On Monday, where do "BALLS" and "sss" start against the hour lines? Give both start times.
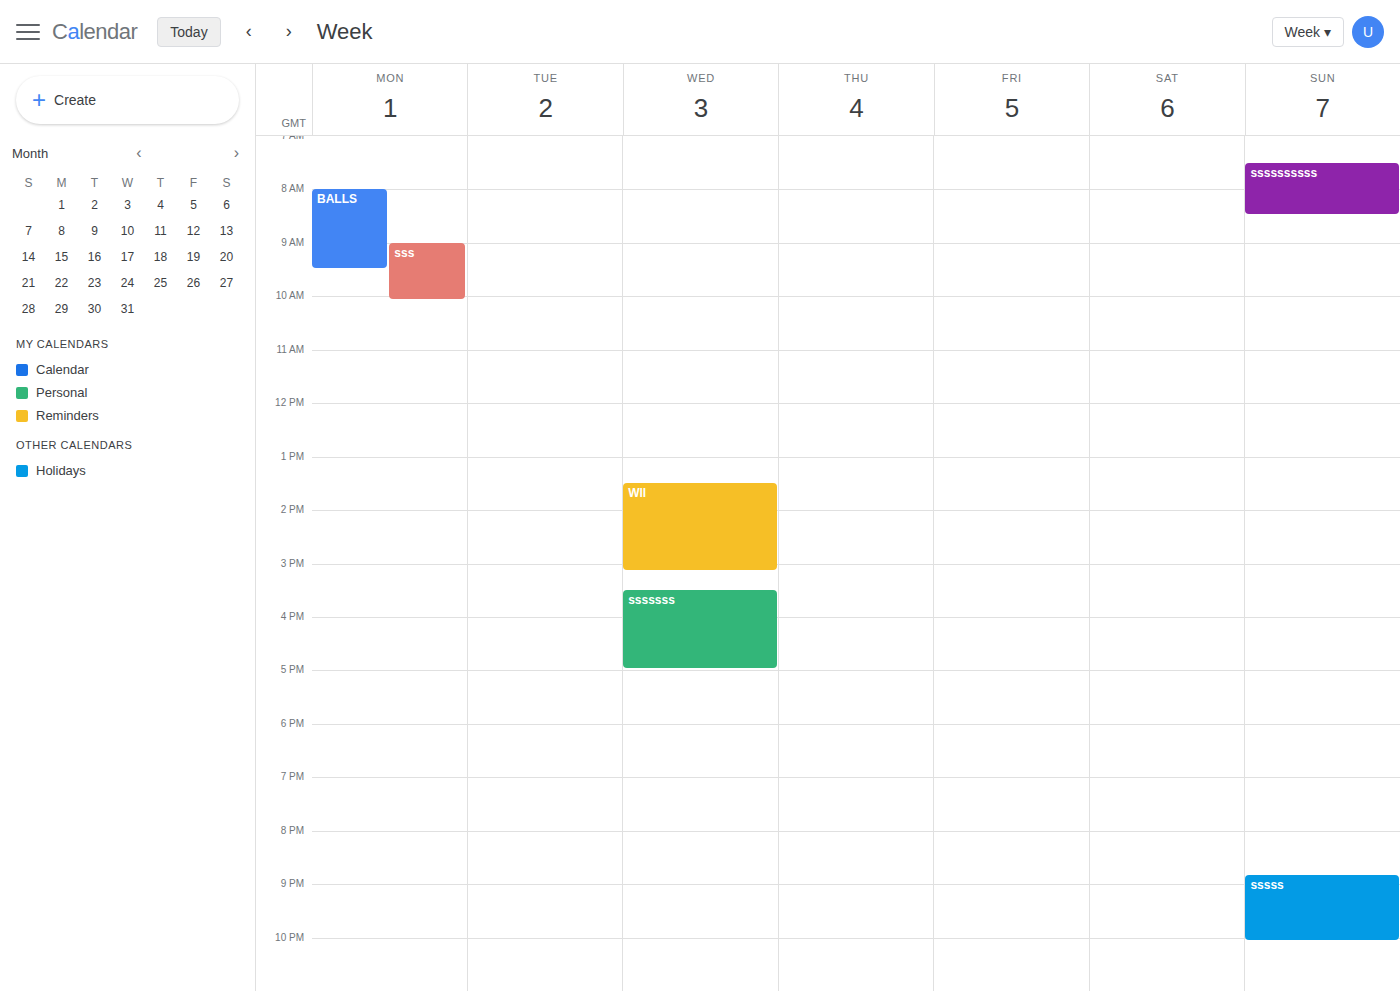
"BALLS": 8:00 AM, exactly on the 8 AM line. "sss": 9:00 AM, exactly on the 9 AM line.